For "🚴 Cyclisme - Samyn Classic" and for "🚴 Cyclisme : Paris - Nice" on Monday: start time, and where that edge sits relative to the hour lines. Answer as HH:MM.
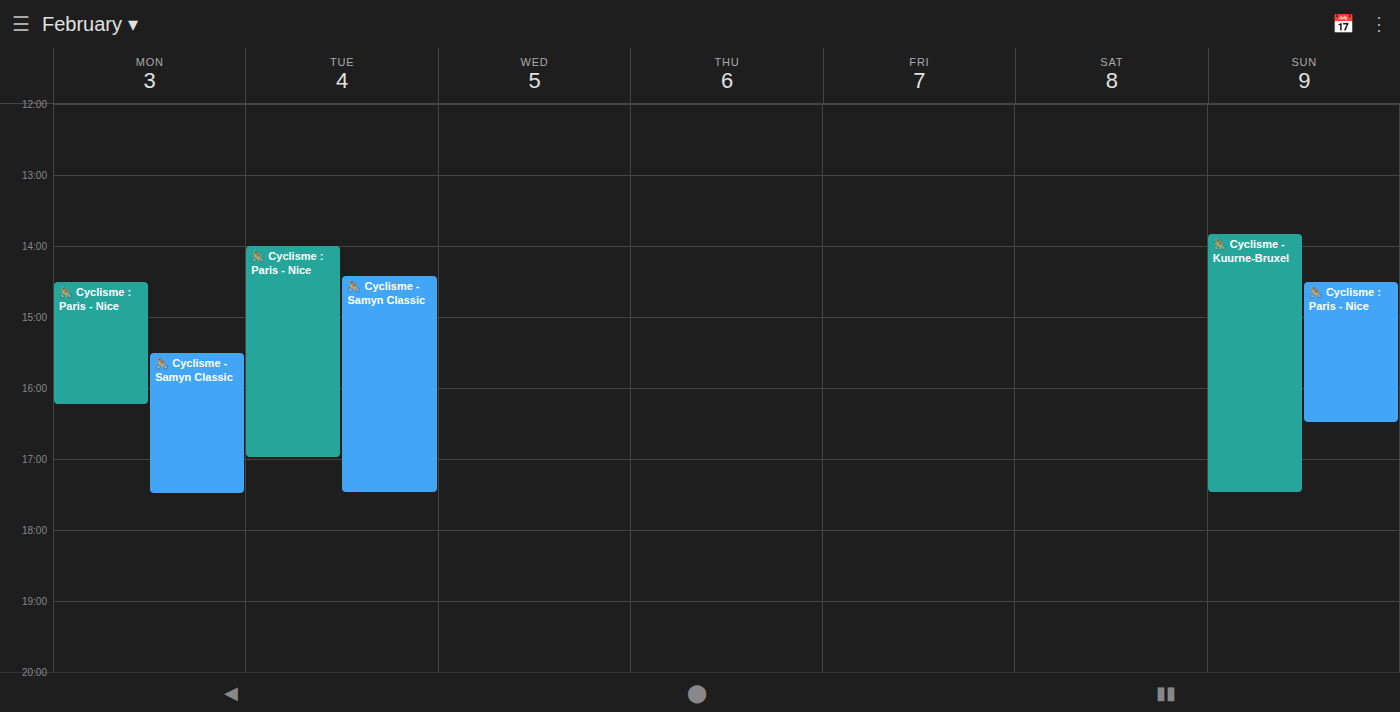
"🚴 Cyclisme - Samyn Classic": 15:30, halfway between the 15:00 and 16:00 lines. "🚴 Cyclisme : Paris - Nice": 14:30, halfway between the 14:00 and 15:00 lines.